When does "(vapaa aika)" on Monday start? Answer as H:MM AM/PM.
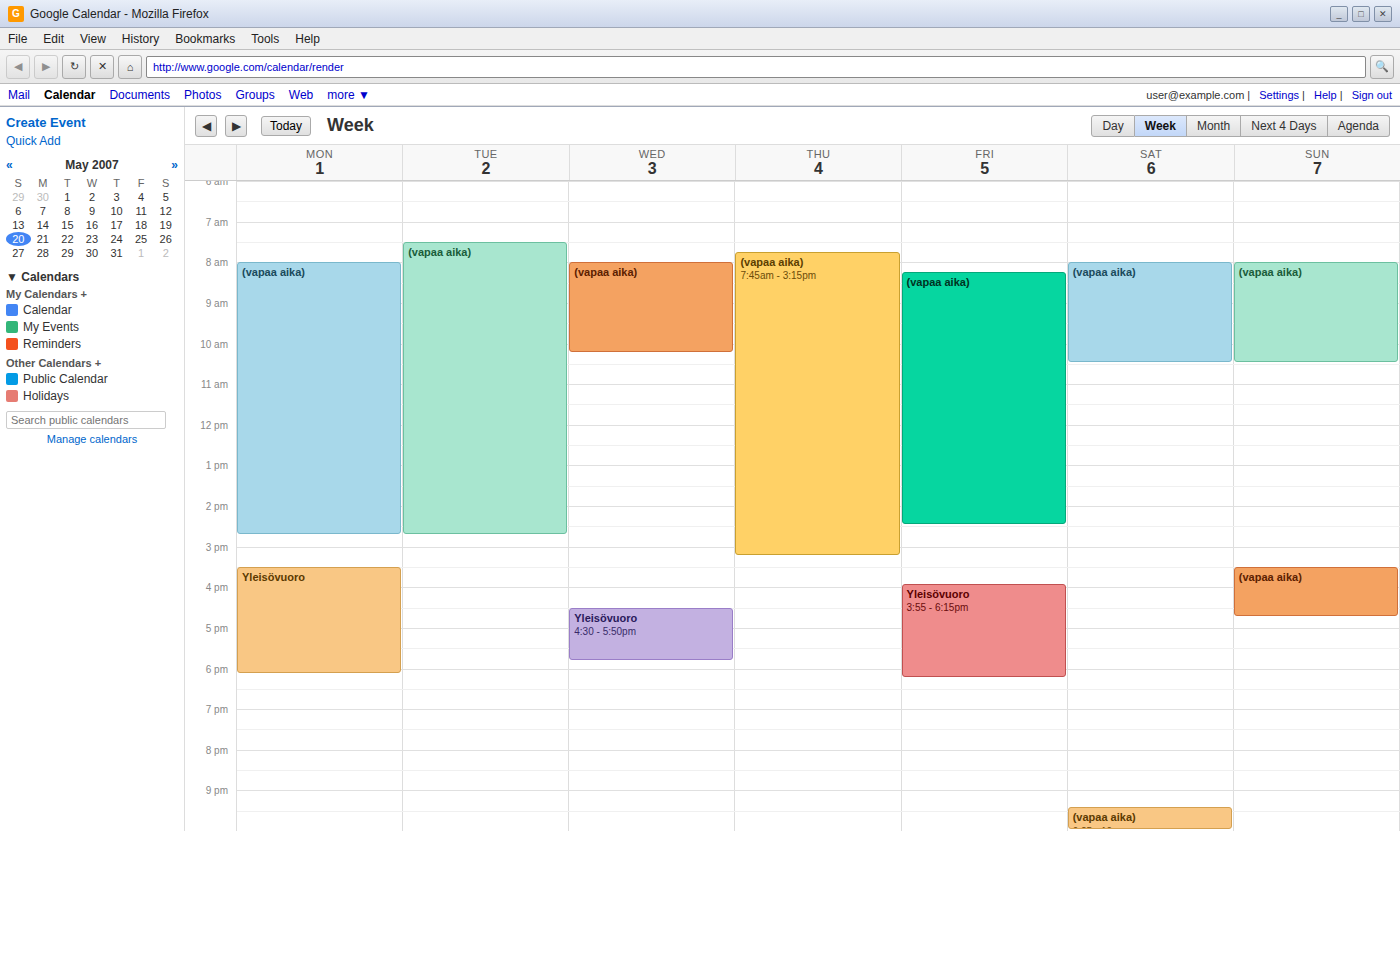
8:00 AM